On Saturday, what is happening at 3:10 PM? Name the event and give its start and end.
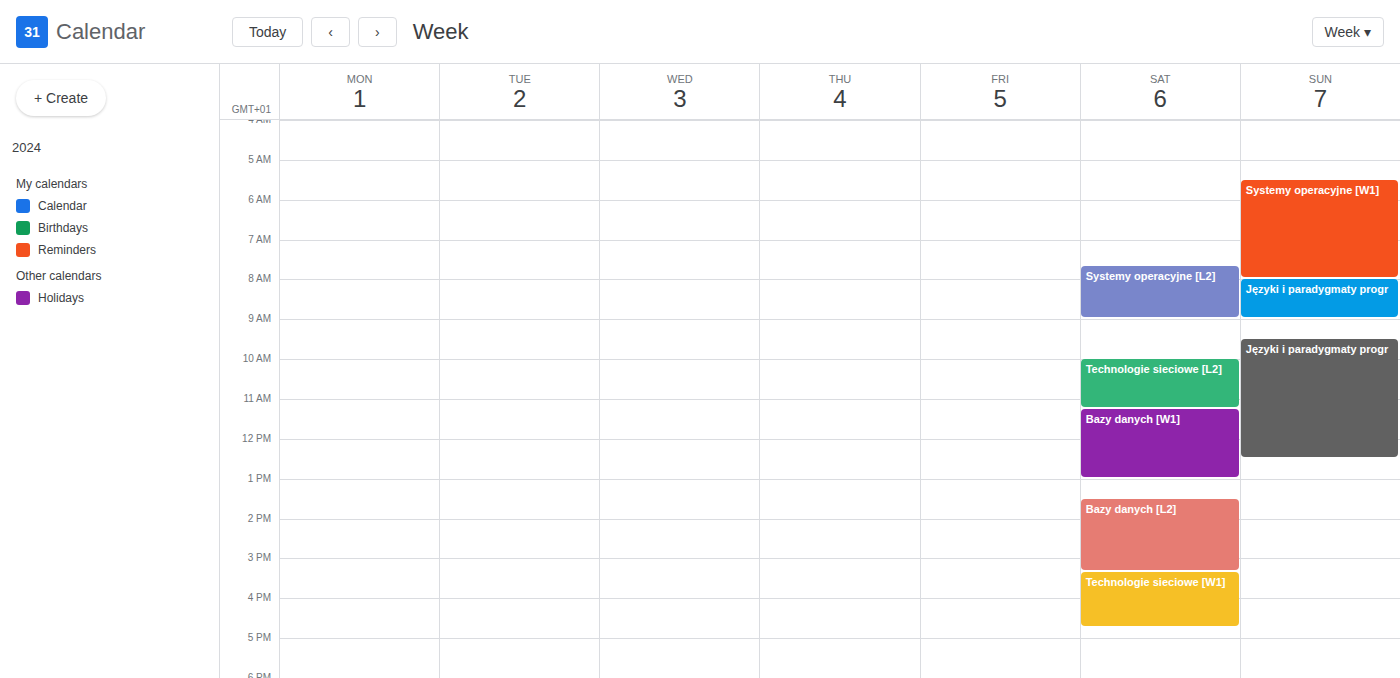
"Bazy danych [L2]", 1:30 PM to 3:20 PM